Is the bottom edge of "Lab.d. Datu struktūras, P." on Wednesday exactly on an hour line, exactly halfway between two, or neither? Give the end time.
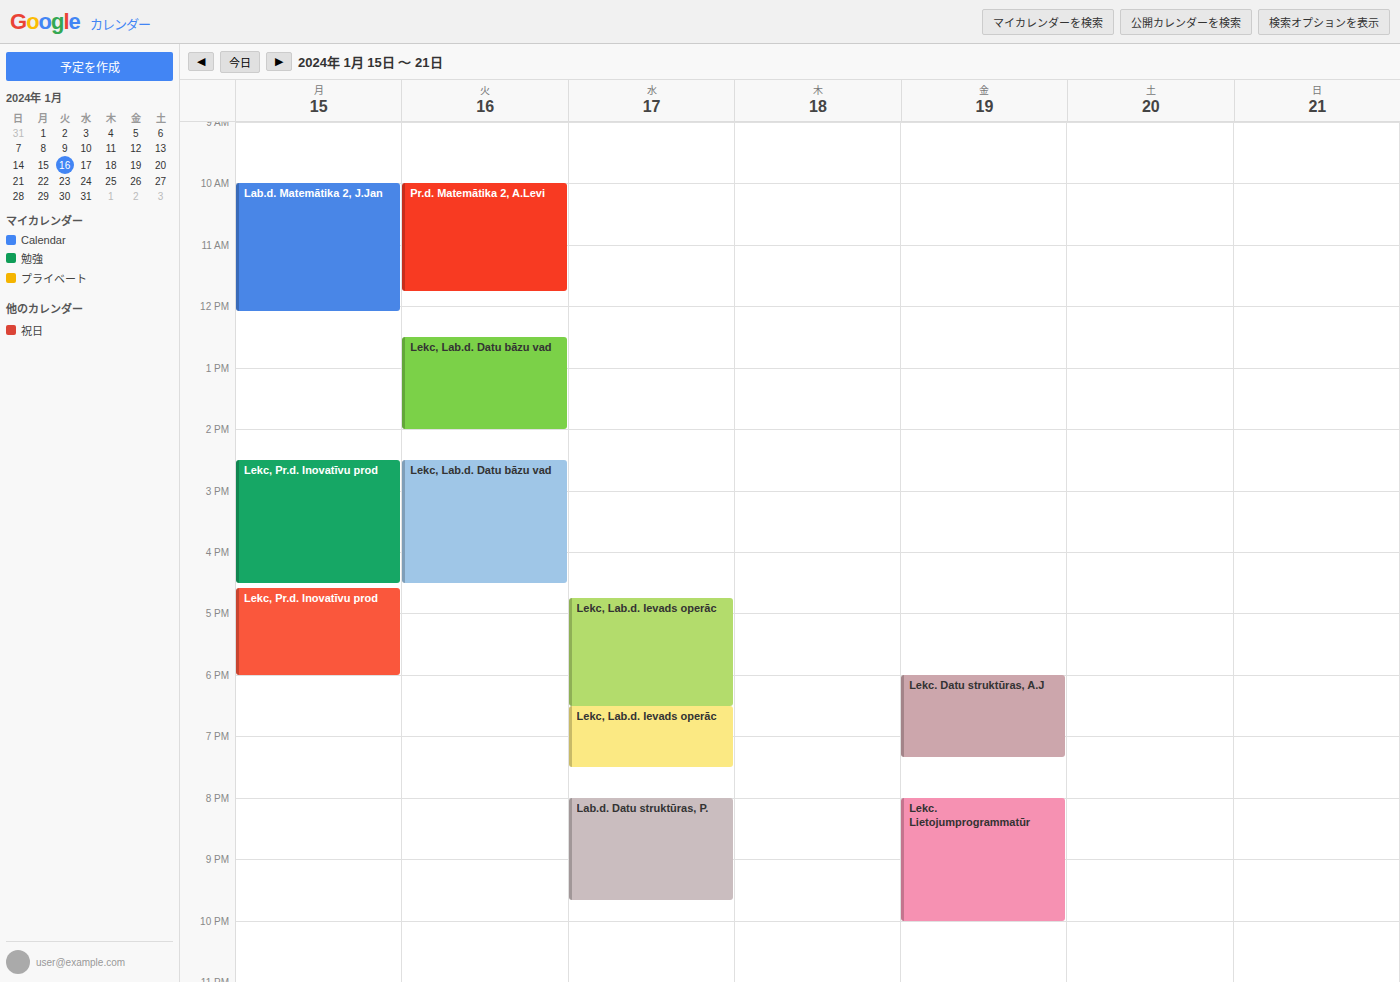
9:40 PM -- neither: 40 minutes below the 9 PM line and 20 minutes above the 10 PM line.